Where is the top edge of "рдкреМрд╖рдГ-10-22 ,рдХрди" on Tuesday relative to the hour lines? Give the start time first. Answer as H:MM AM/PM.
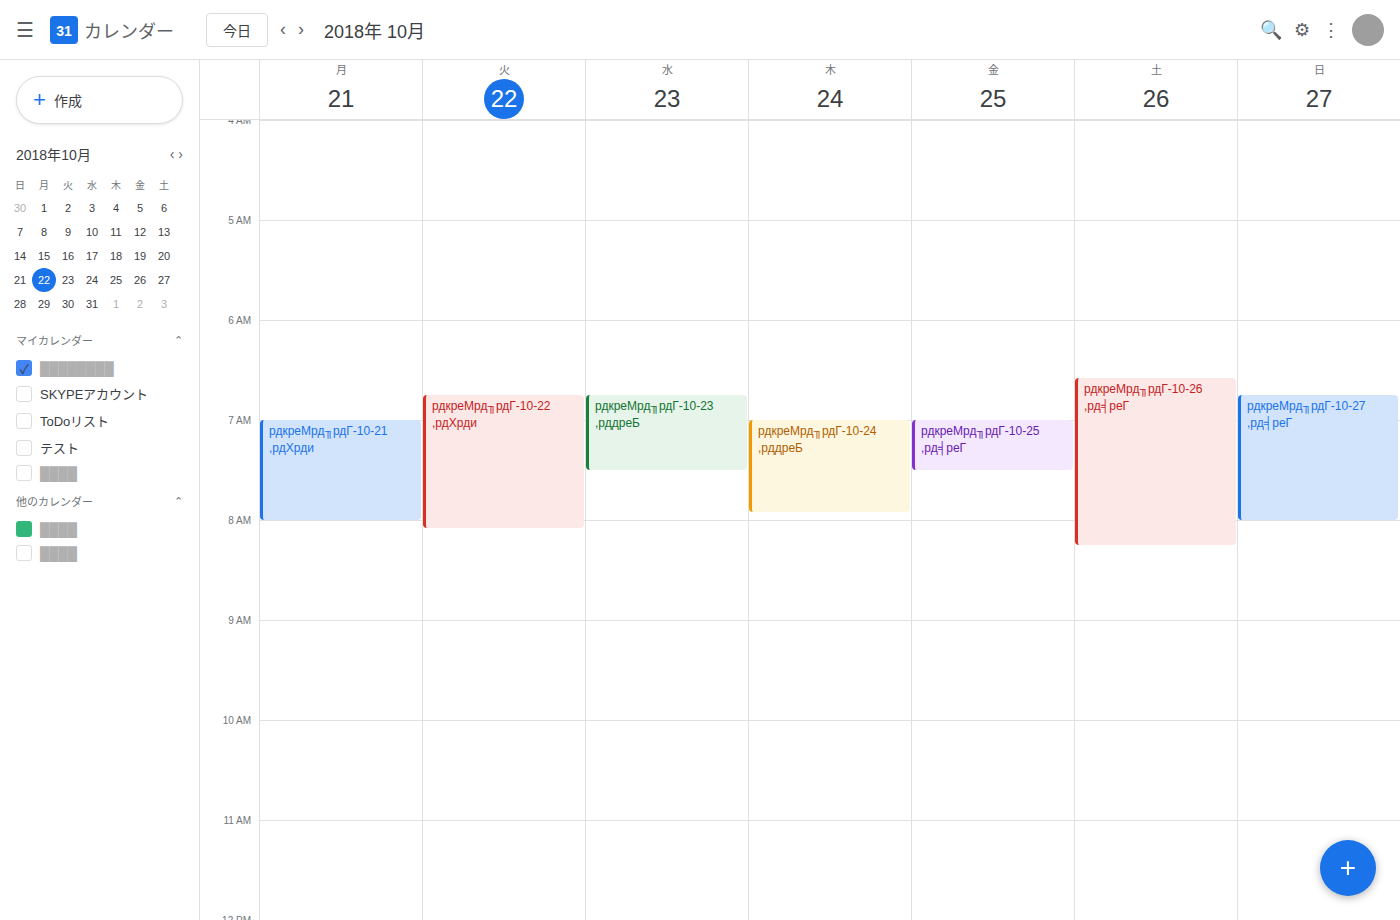
6:45 AM -- neither: three quarters of the way from the 6 AM line to the 7 AM line.